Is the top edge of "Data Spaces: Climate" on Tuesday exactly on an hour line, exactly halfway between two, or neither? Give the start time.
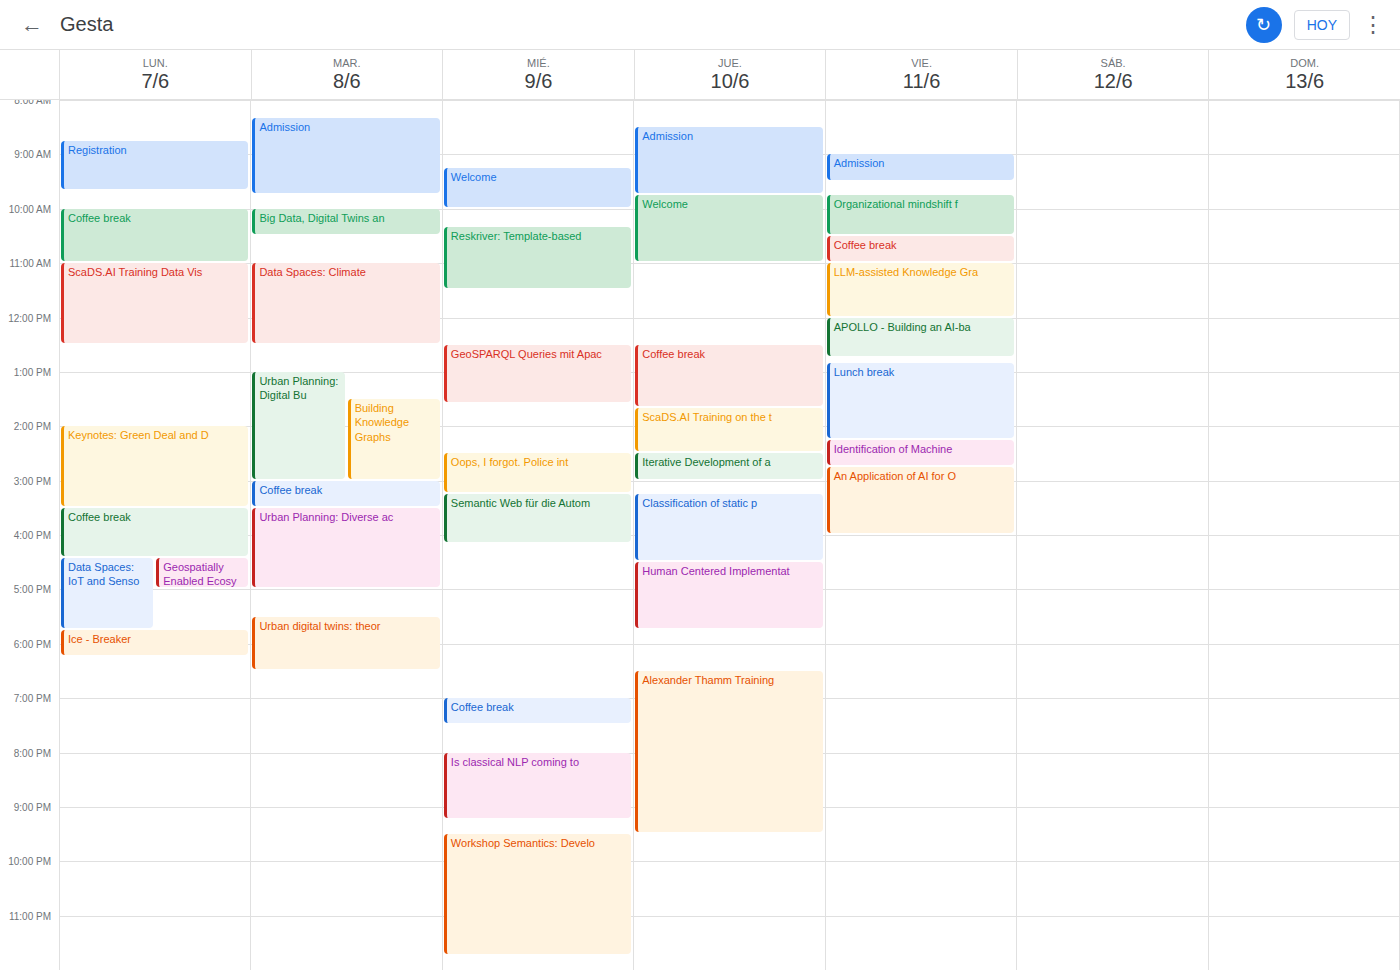
11:00 AM -- exactly on the 11 AM line.